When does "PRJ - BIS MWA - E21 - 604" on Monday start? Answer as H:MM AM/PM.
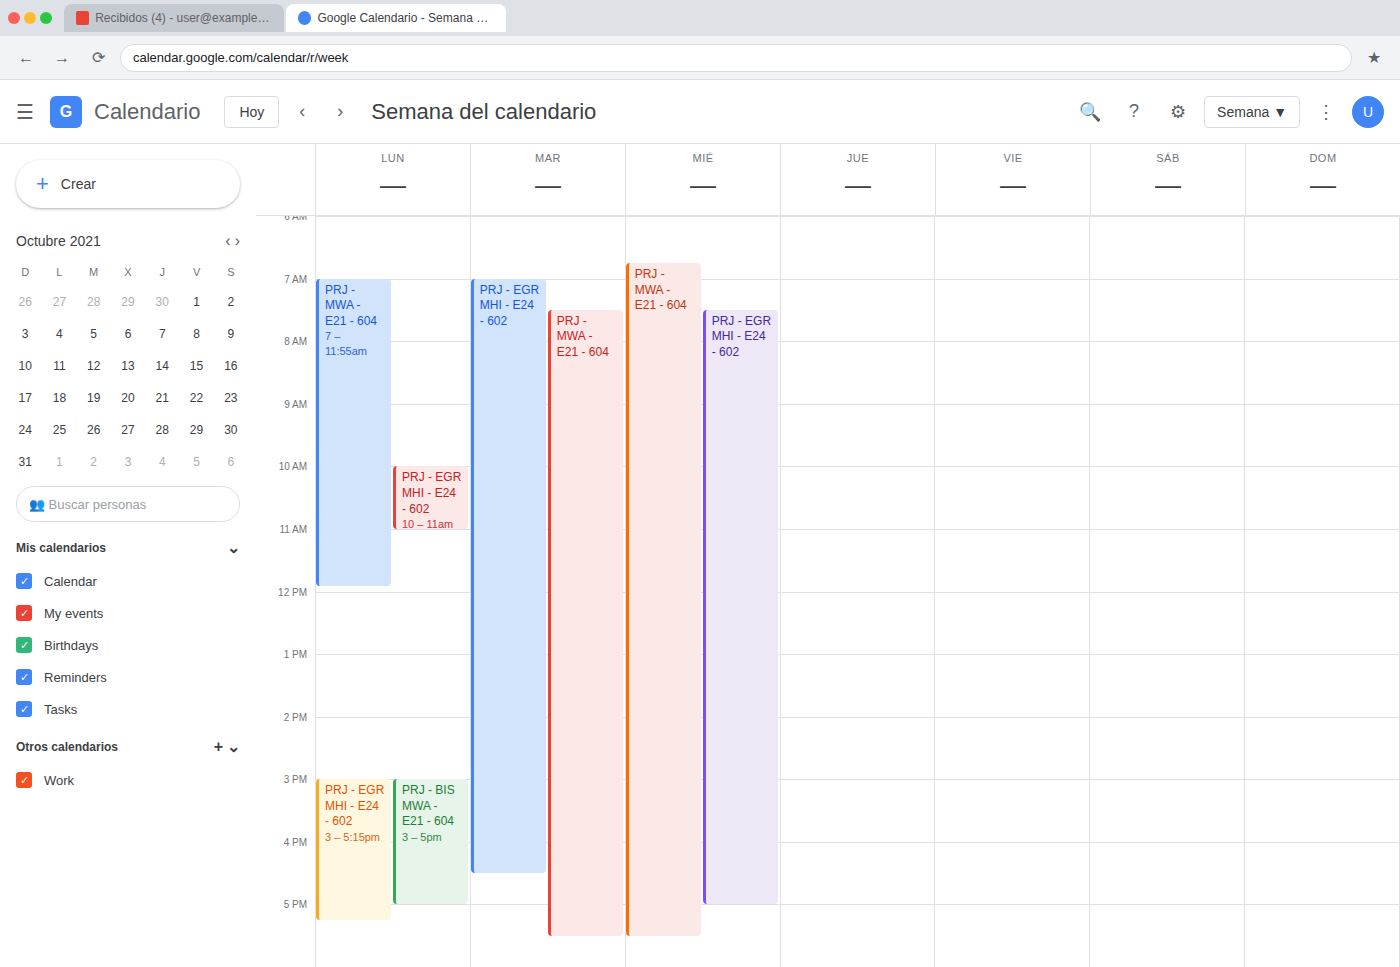
3:00 PM